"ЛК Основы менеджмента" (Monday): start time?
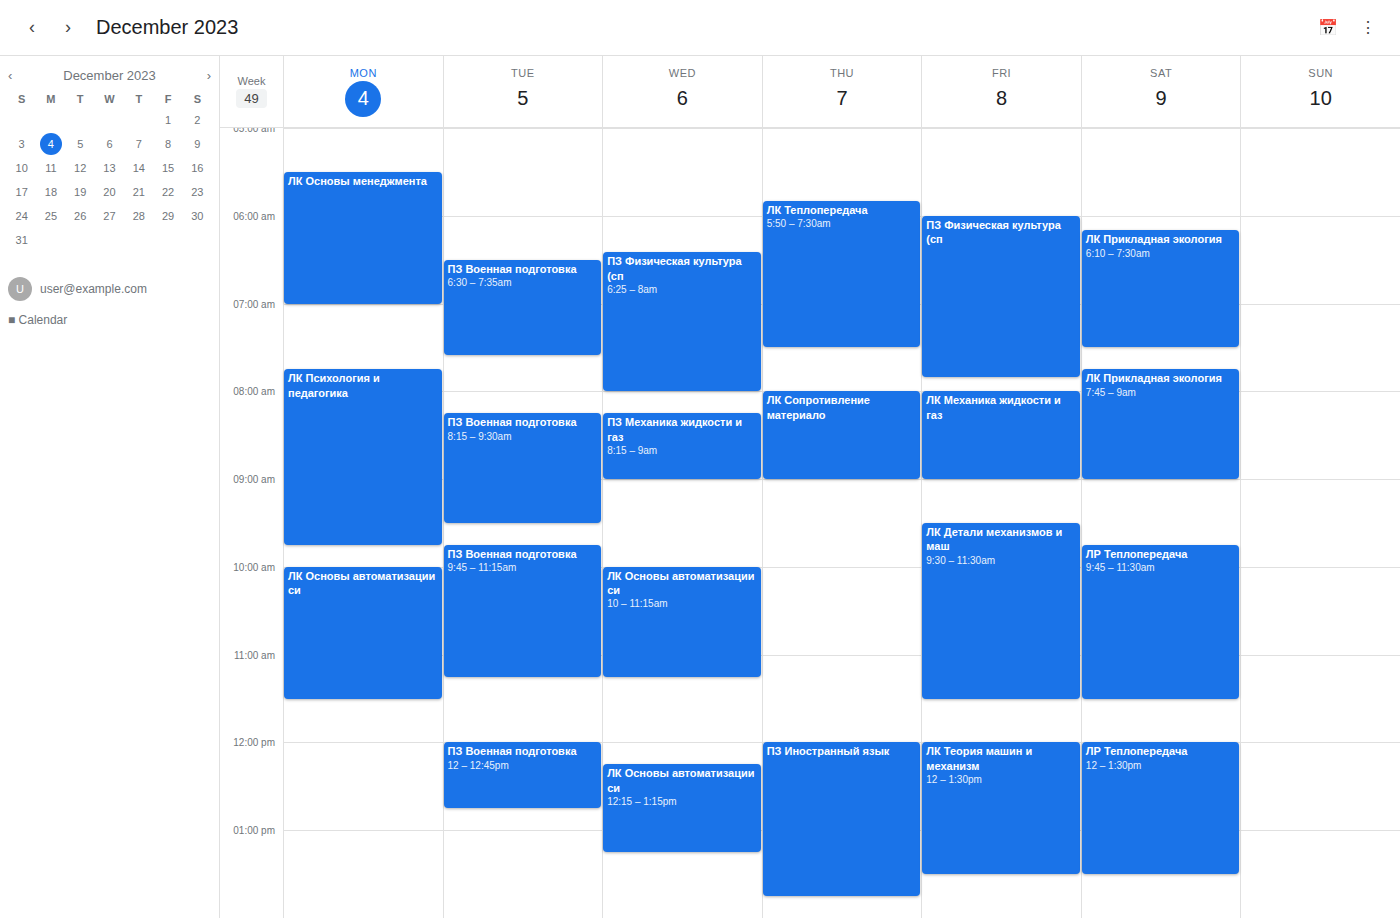
5:30 AM